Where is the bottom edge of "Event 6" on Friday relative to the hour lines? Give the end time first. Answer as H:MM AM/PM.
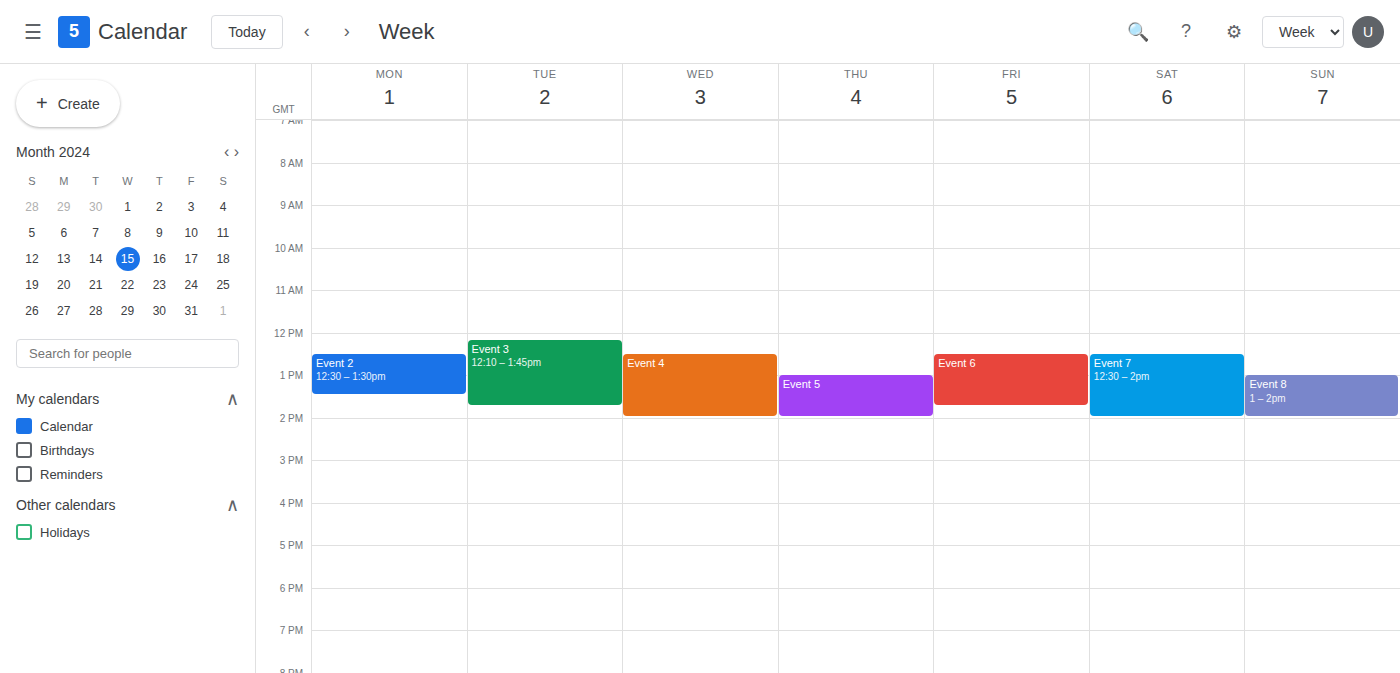
1:45 PM -- neither: three quarters of the way from the 1 PM line to the 2 PM line.